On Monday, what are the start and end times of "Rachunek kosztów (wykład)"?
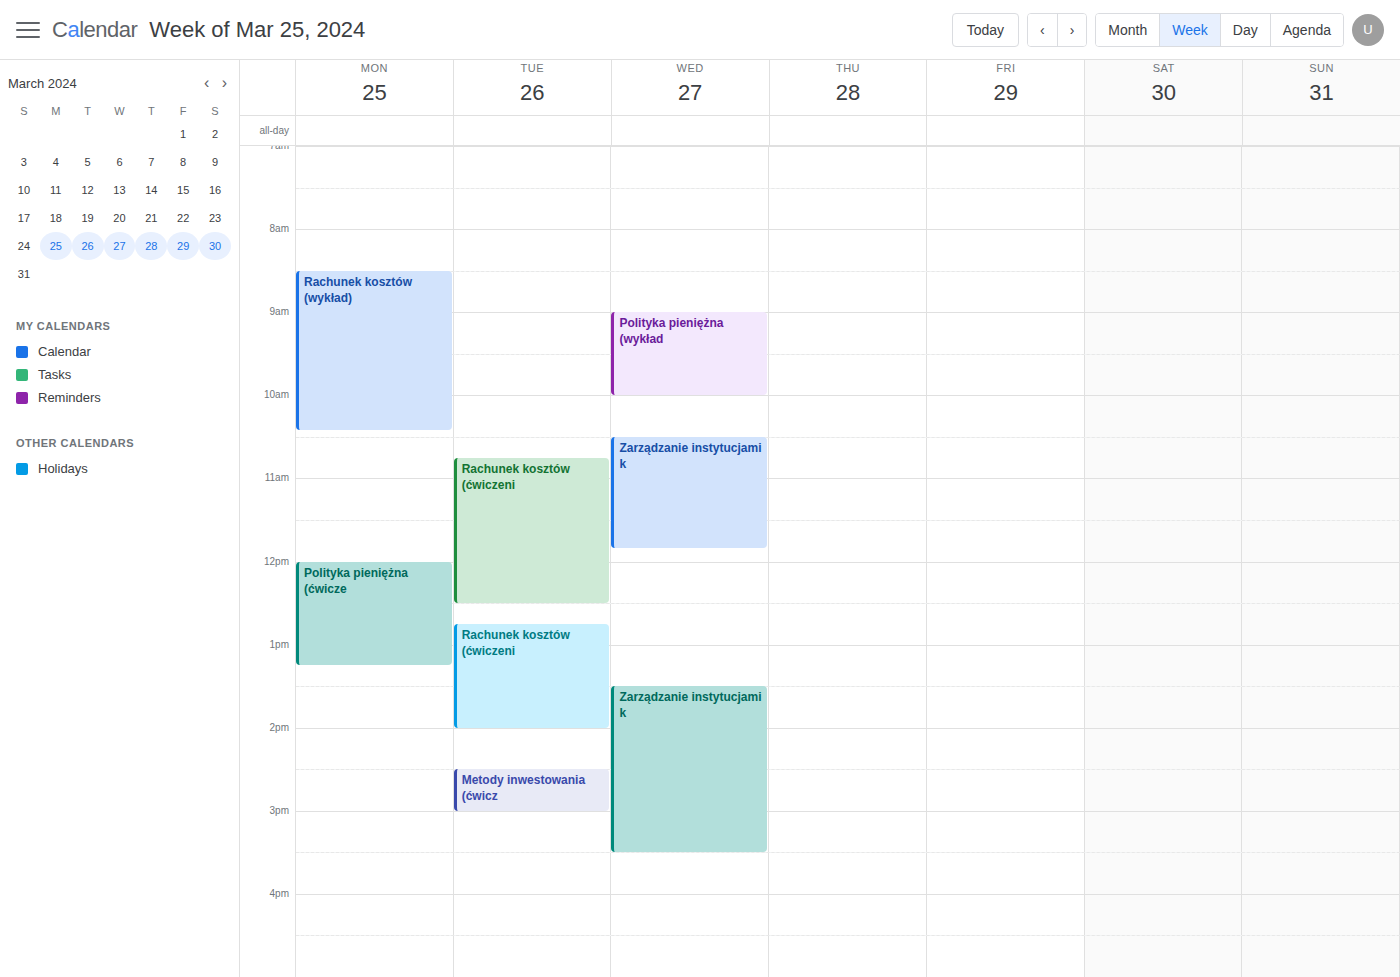
8:30 AM to 10:25 AM